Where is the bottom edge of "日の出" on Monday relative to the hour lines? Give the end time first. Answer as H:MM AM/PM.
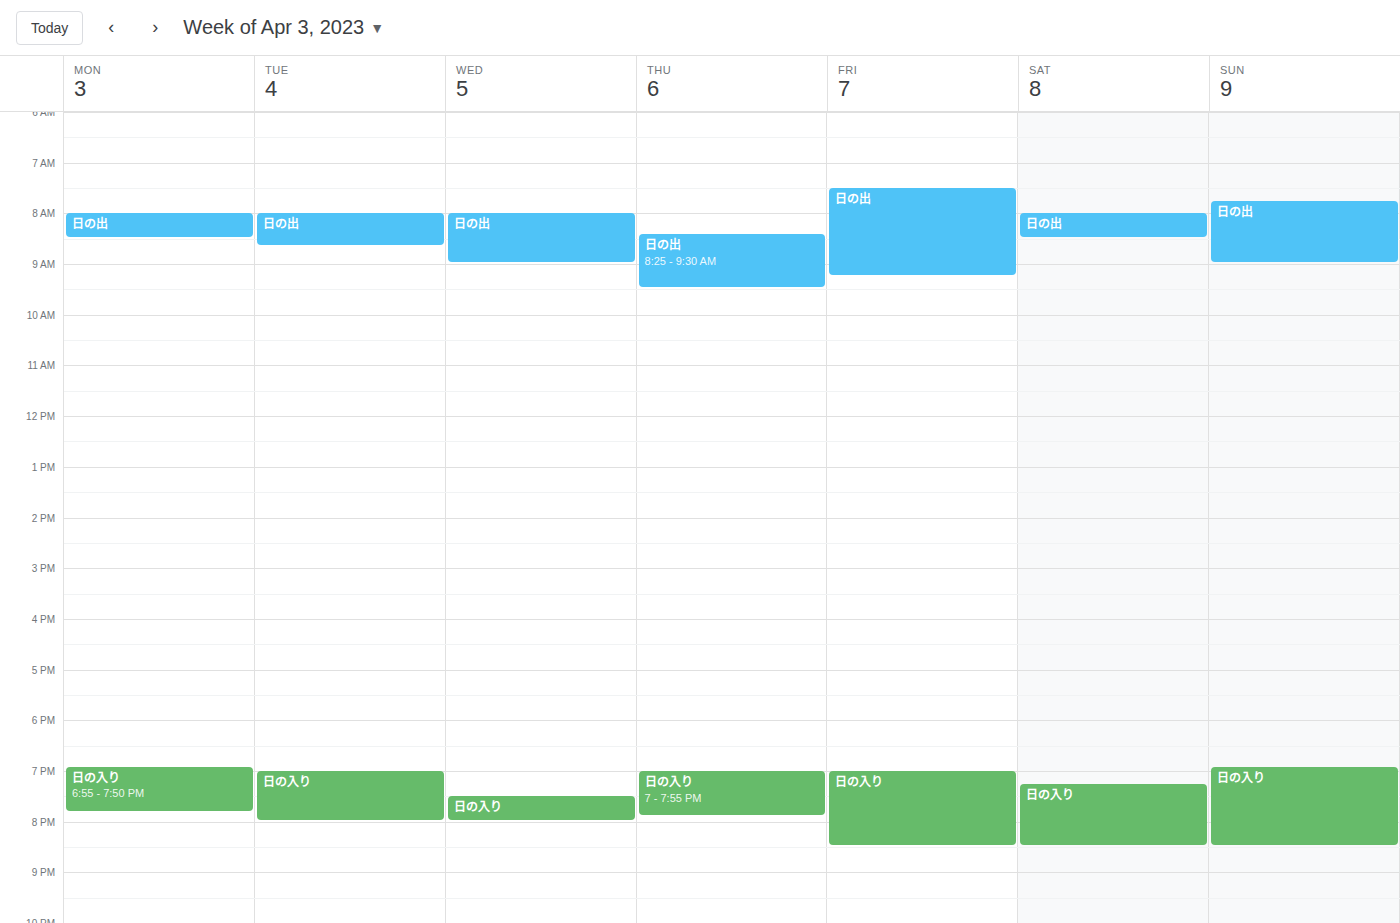
8:30 AM -- halfway between the 8 AM and 9 AM lines.